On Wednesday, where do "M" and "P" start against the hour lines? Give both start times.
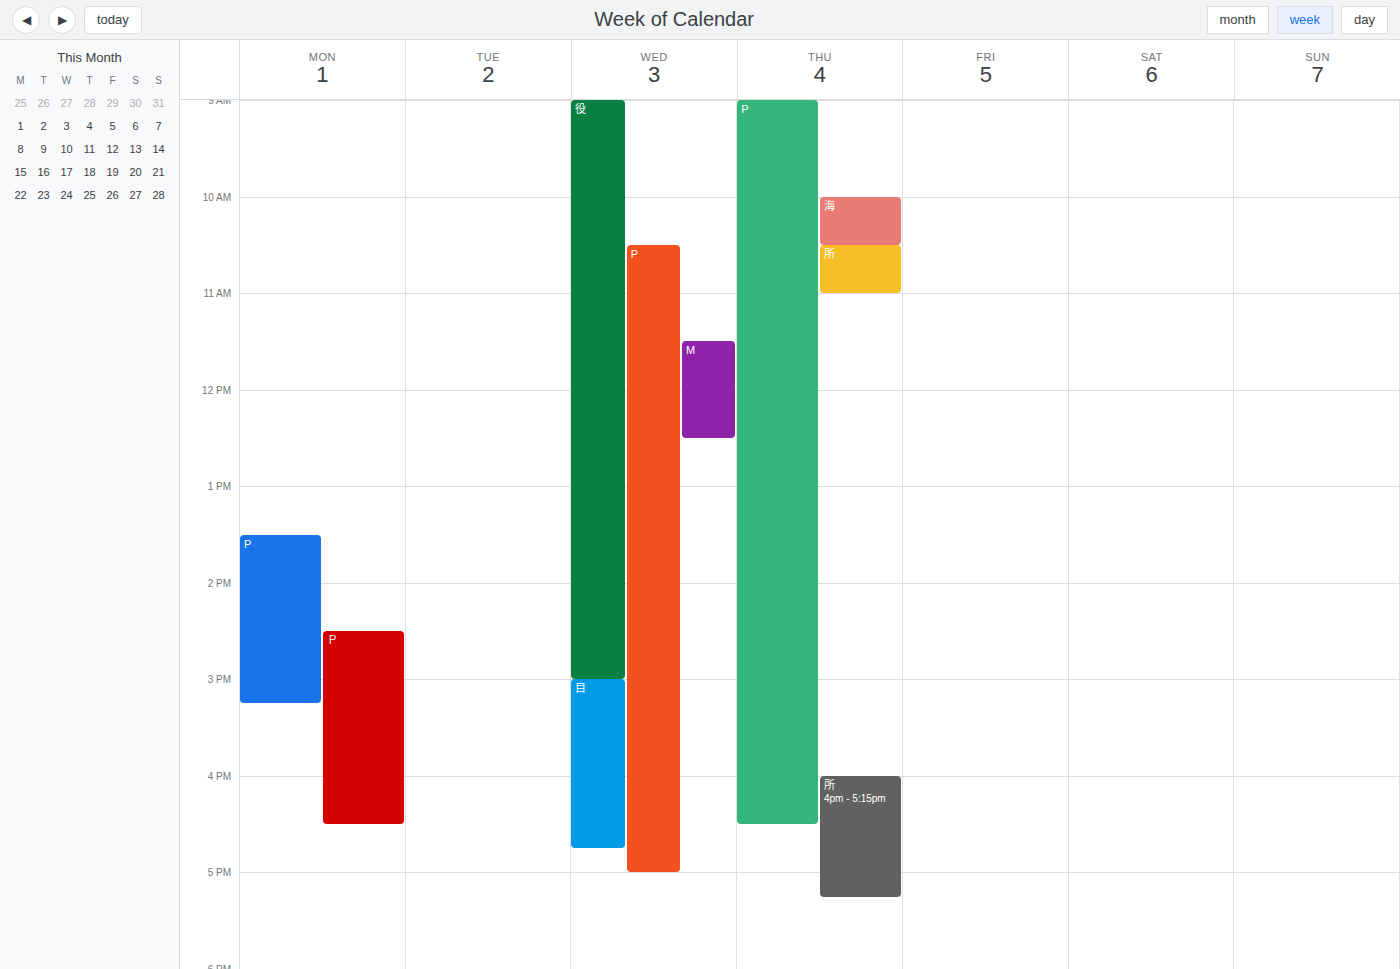
"M": 11:30 AM, halfway between the 11 AM and 12 PM lines. "P": 10:30 AM, halfway between the 10 AM and 11 AM lines.